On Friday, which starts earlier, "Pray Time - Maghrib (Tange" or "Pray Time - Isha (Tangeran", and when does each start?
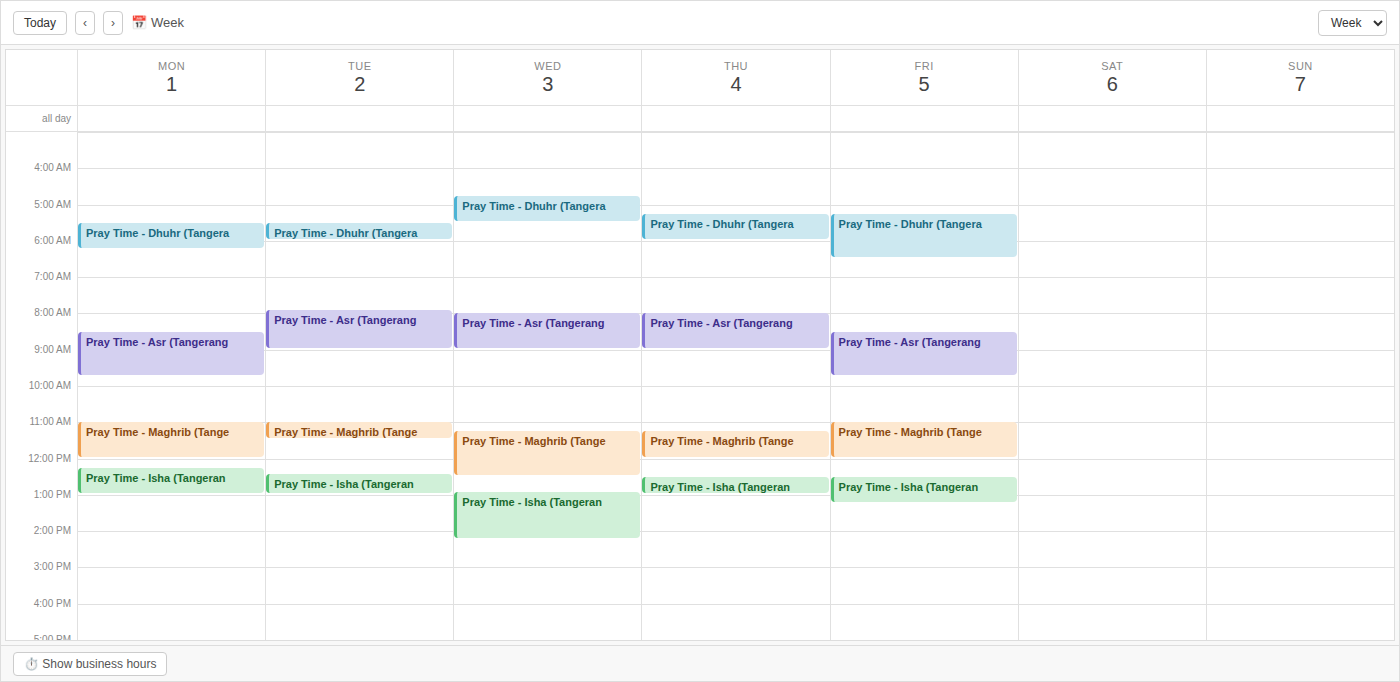
"Pray Time - Maghrib (Tange" 11:00 AM; "Pray Time - Isha (Tangeran" 12:30 PM.